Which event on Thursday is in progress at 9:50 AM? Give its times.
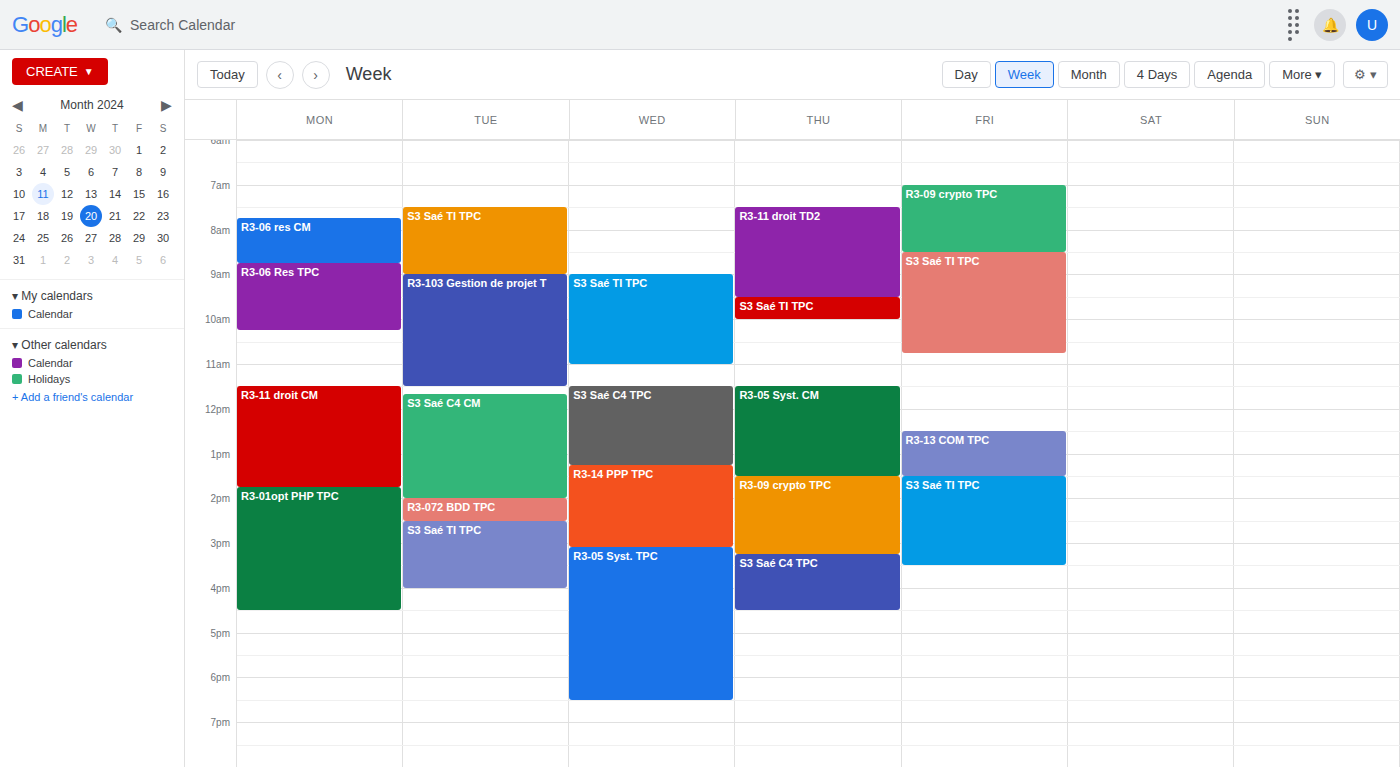
"S3 Saé TI TPC", 9:30 AM to 10:00 AM